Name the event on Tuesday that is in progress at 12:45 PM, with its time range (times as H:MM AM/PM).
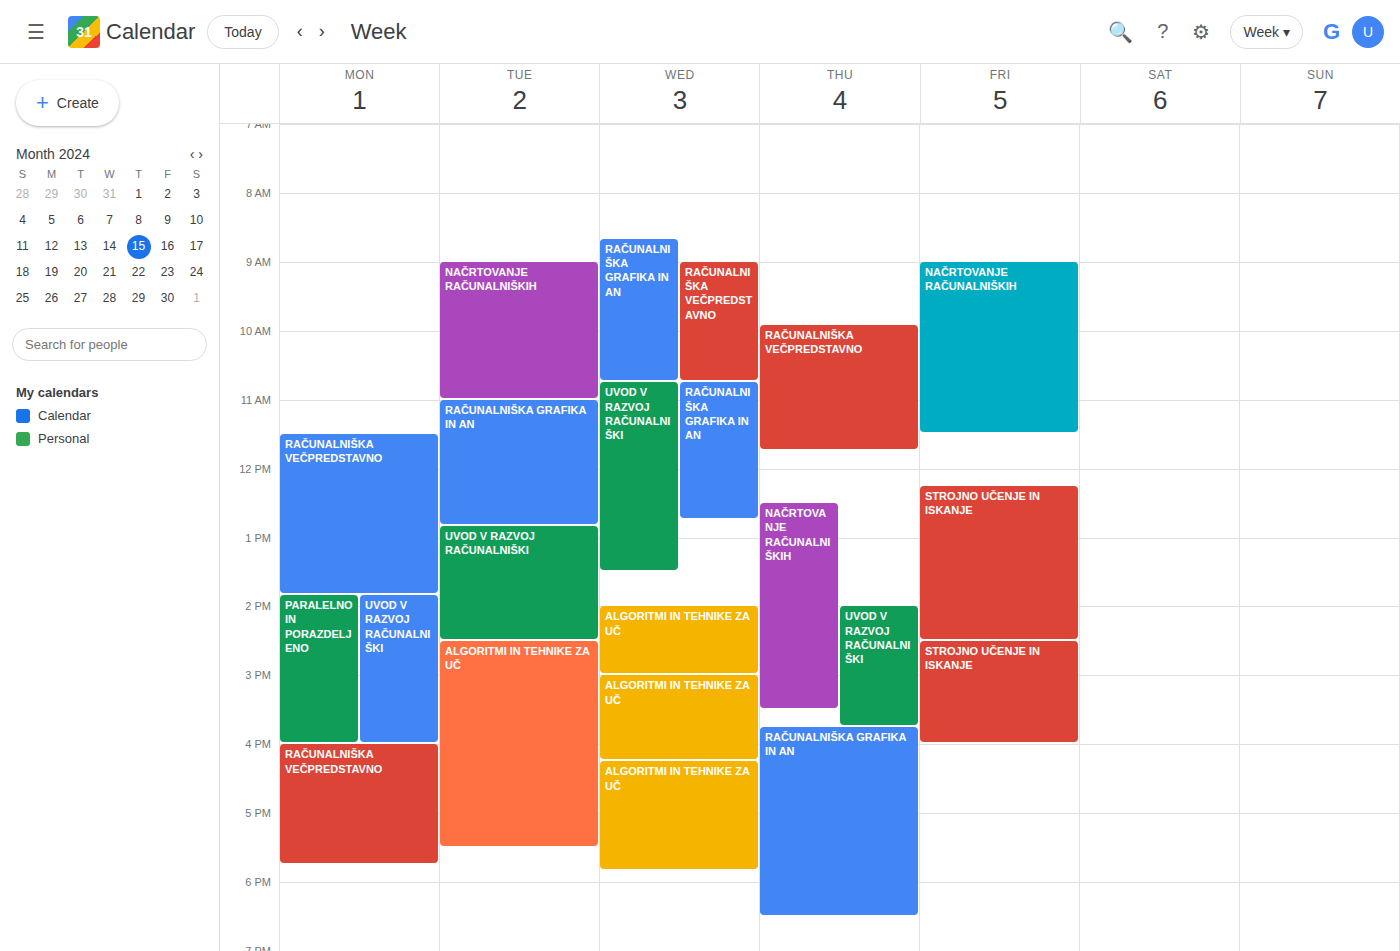
"RAČUNALNIŠKA GRAFIKA IN AN", 11:00 AM to 12:50 PM